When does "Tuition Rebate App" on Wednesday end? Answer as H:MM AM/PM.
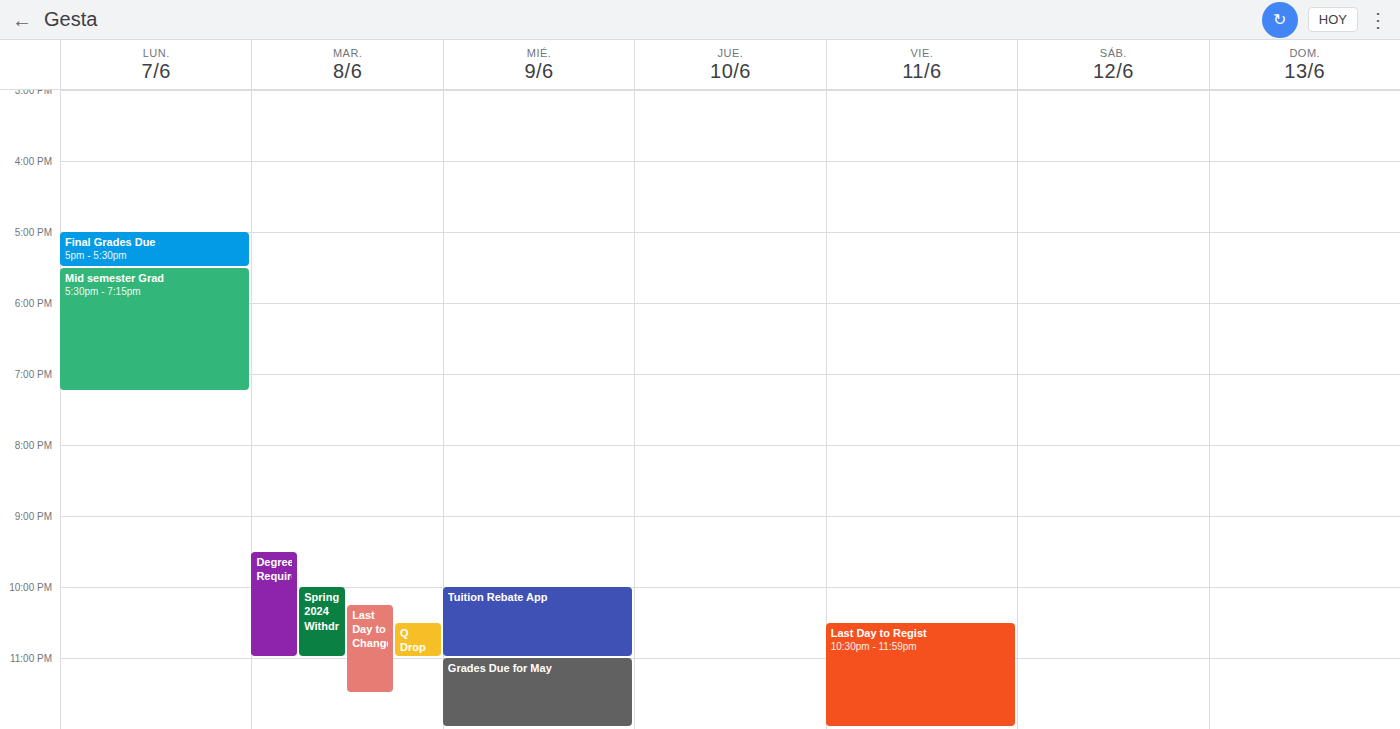
11:00 PM